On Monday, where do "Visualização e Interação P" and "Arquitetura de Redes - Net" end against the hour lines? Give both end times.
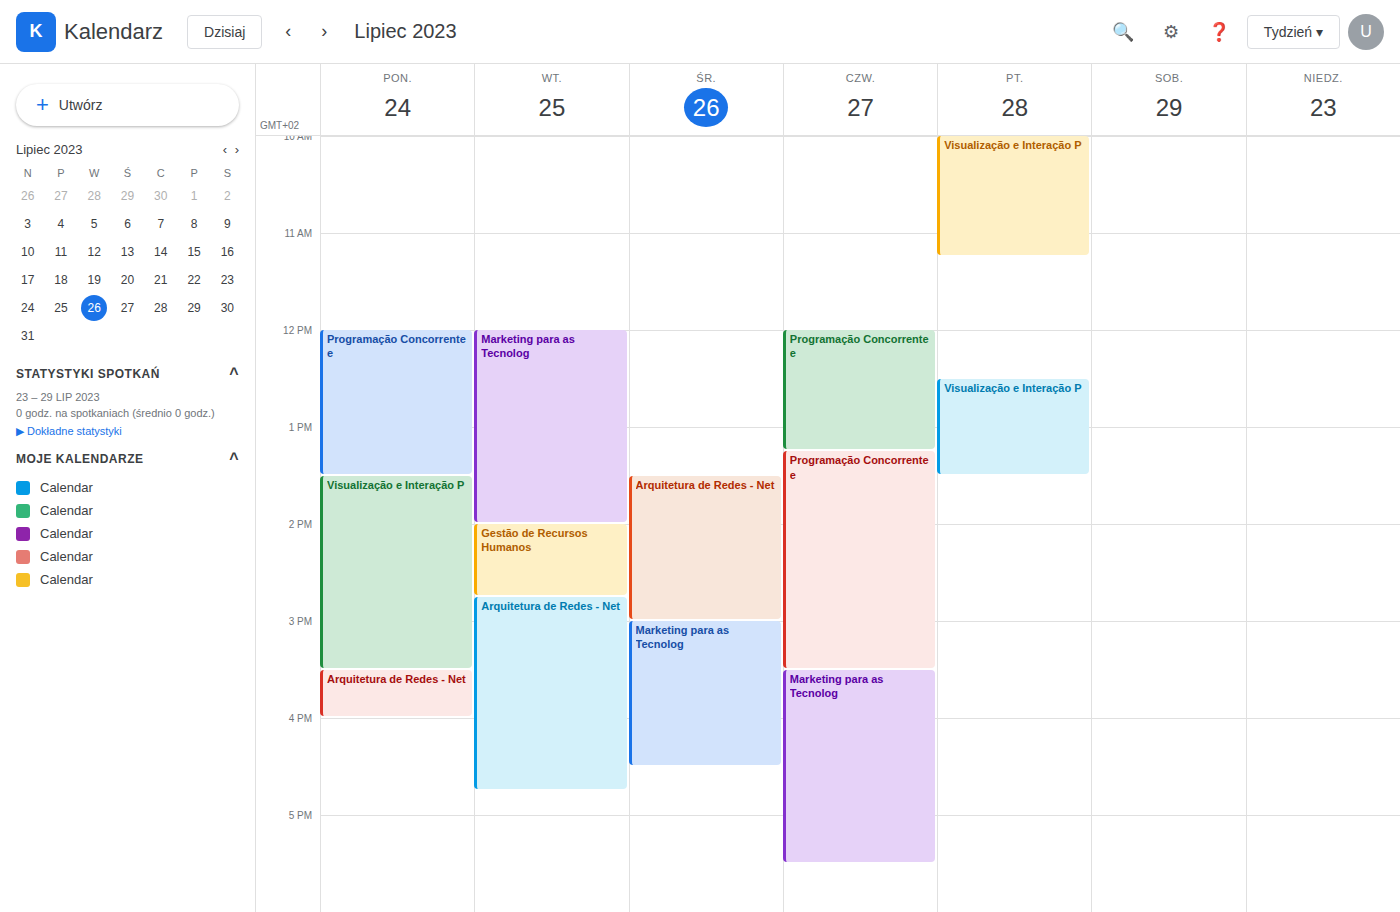
"Visualização e Interação P": 3:30 PM, halfway between the 3 PM and 4 PM lines. "Arquitetura de Redes - Net": 4:00 PM, exactly on the 4 PM line.